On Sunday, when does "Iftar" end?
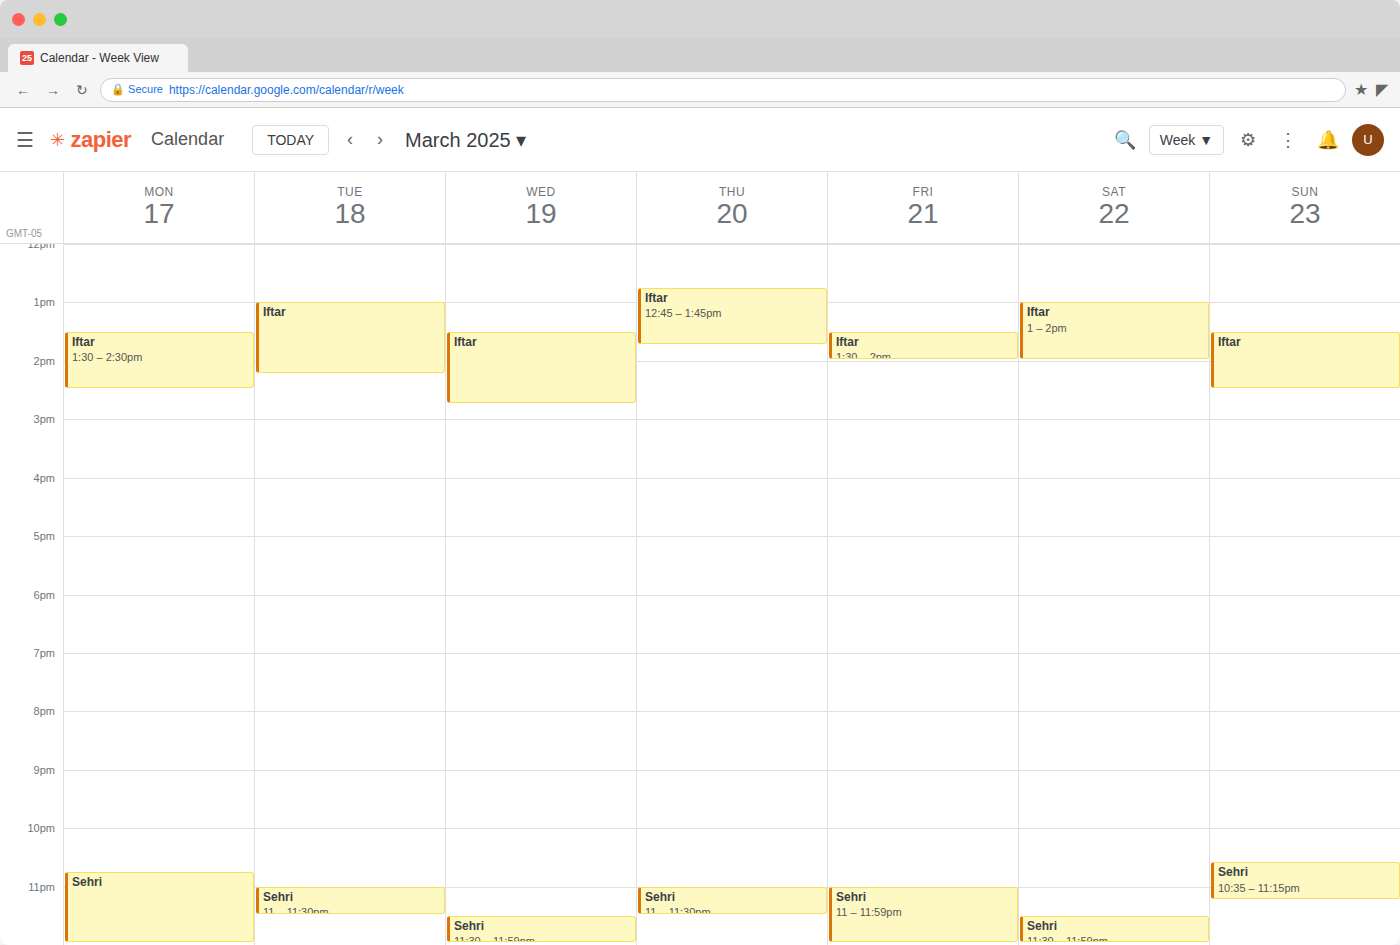
14:30